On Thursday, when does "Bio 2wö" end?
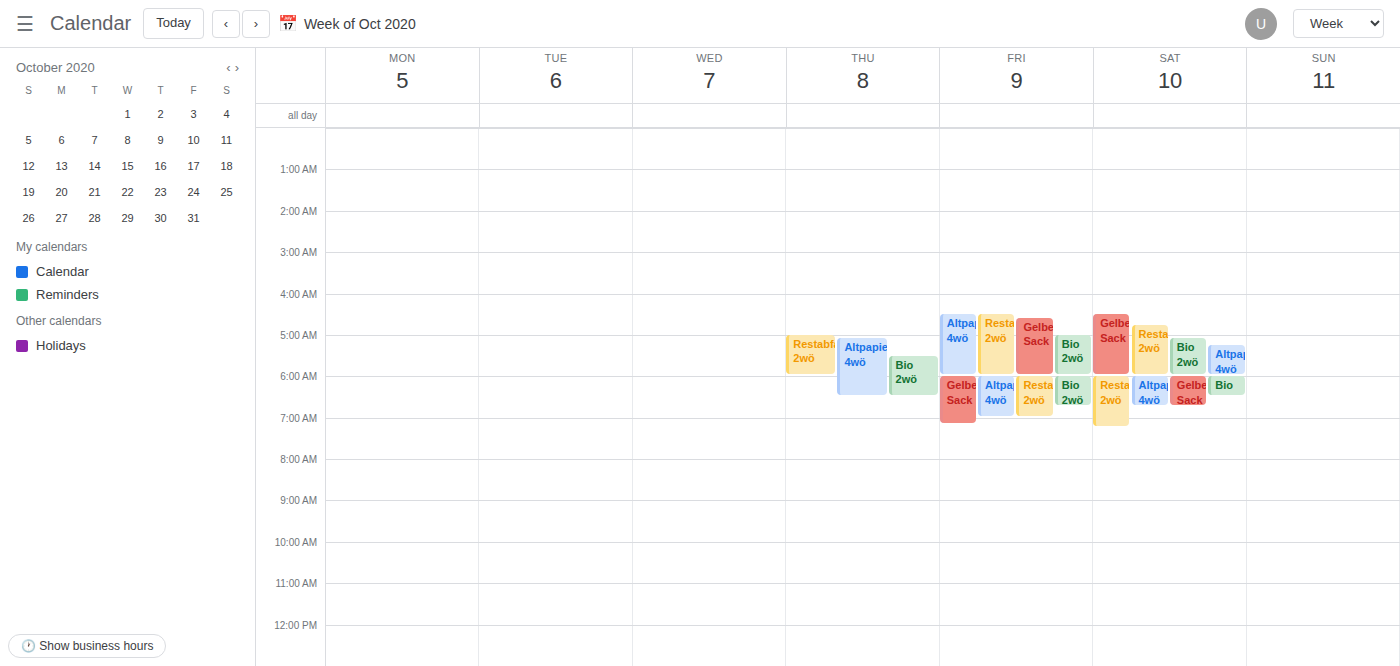
06:30